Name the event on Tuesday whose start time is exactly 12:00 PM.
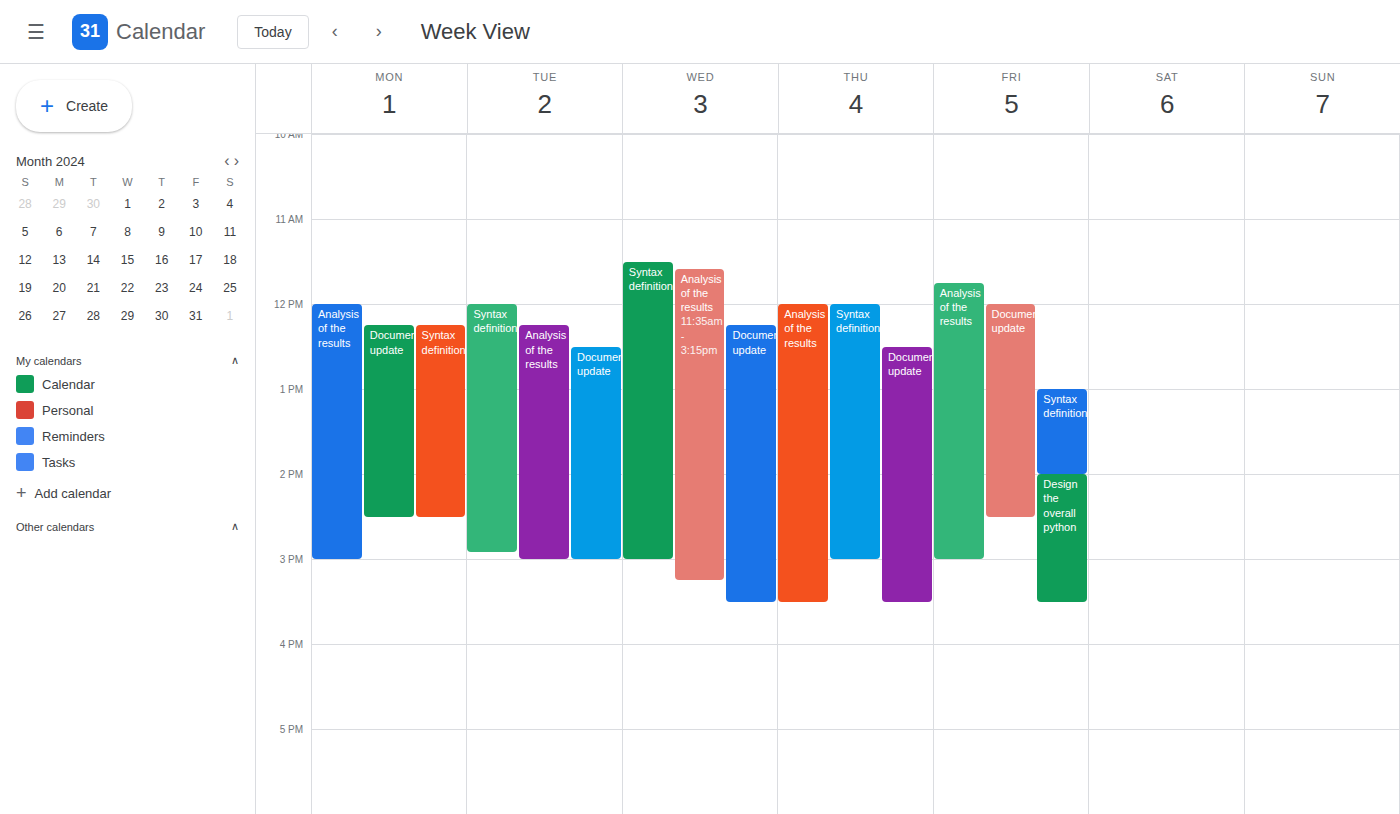
"Syntax definition"